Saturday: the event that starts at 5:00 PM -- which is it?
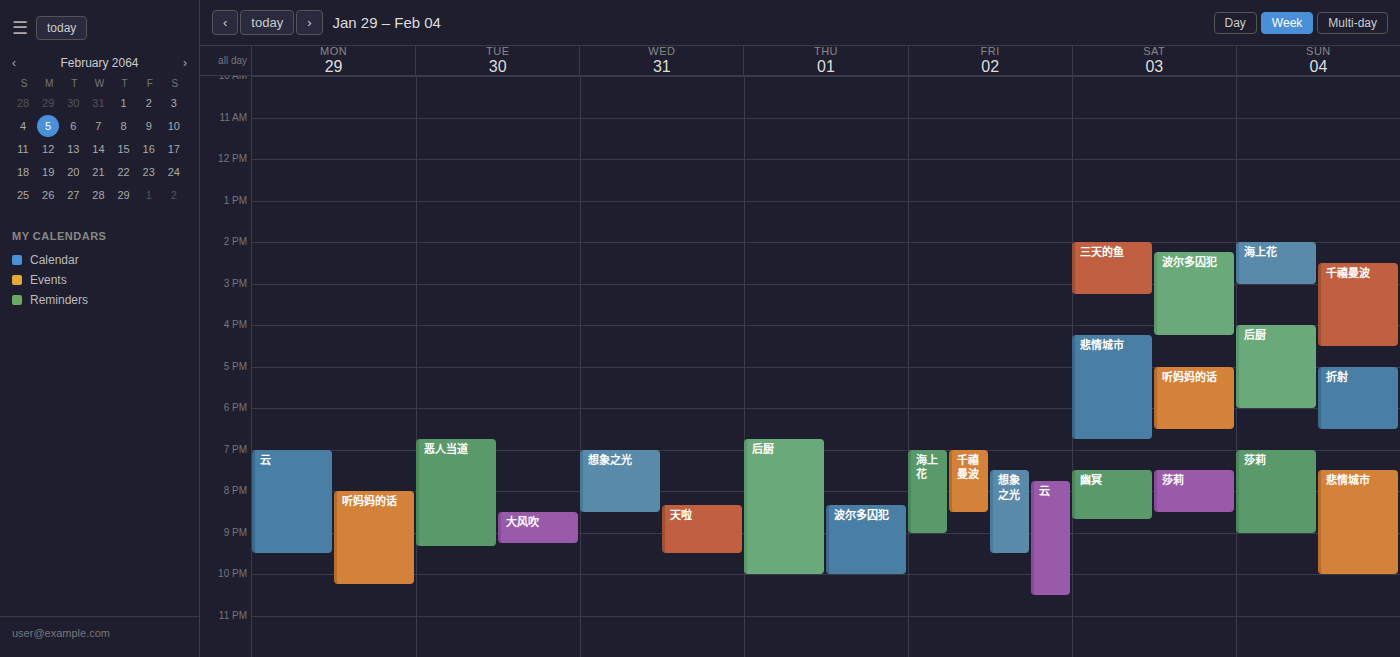
"听妈妈的话"